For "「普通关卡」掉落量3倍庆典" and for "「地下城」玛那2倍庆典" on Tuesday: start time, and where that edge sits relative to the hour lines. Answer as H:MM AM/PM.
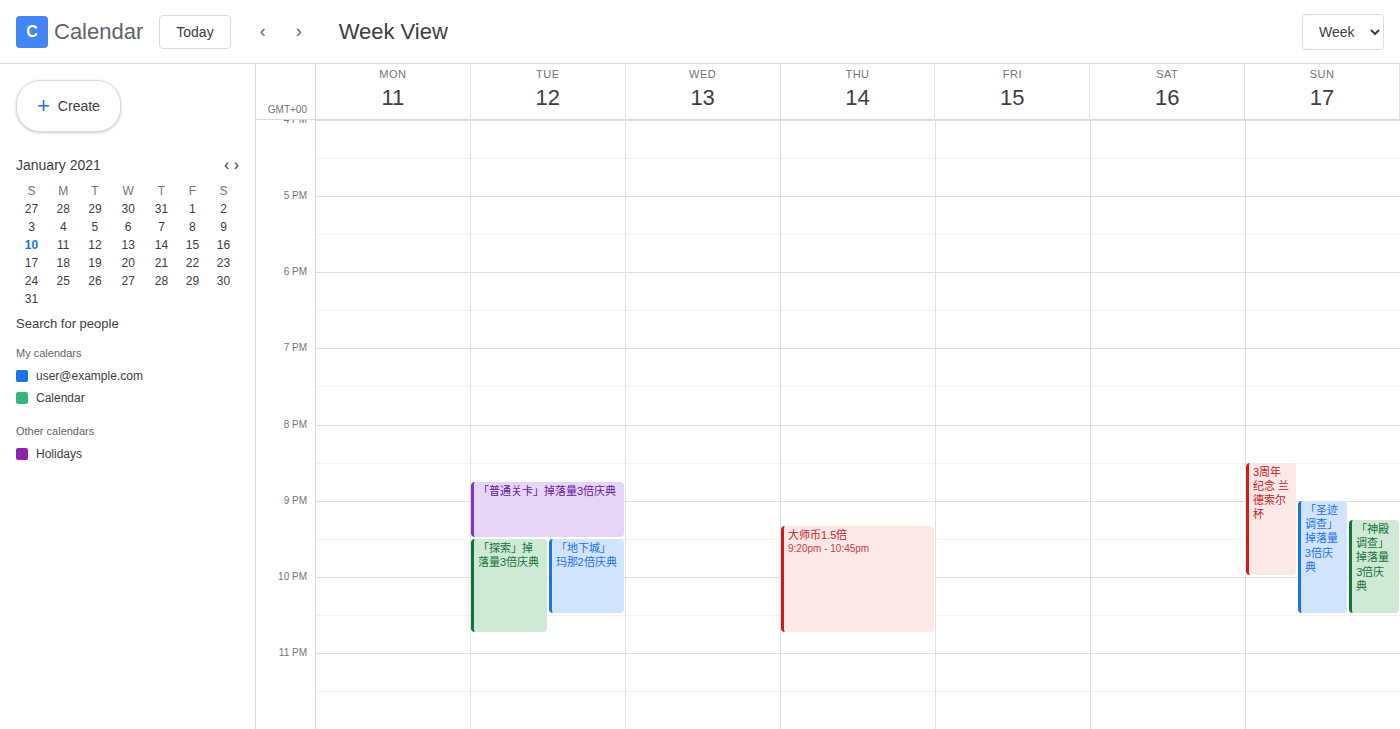
"「普通关卡」掉落量3倍庆典": 8:45 PM, neither: three quarters of the way from the 8 PM line to the 9 PM line. "「地下城」玛那2倍庆典": 9:30 PM, halfway between the 9 PM and 10 PM lines.